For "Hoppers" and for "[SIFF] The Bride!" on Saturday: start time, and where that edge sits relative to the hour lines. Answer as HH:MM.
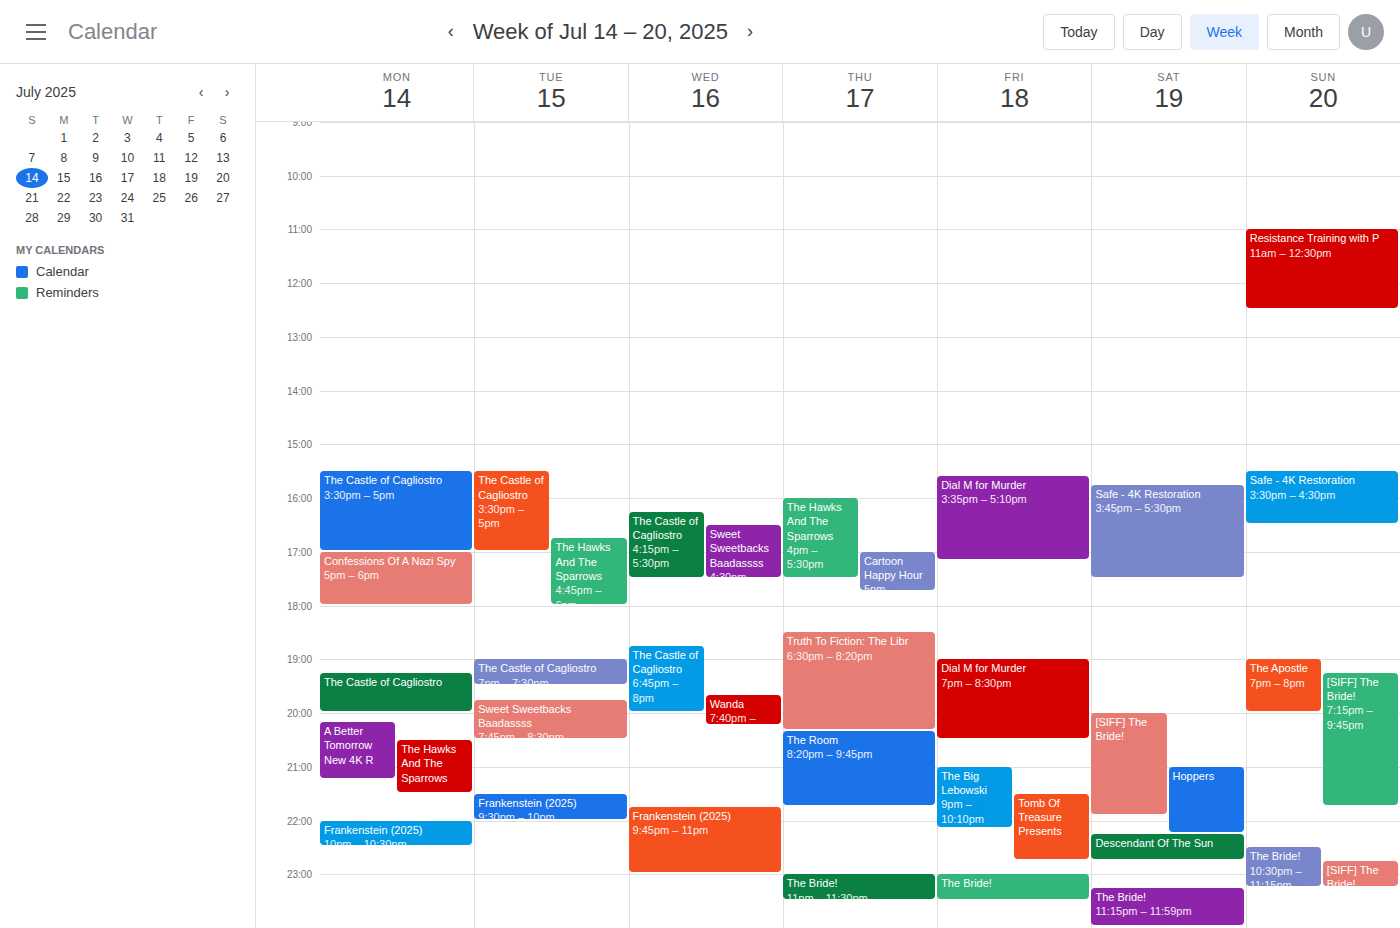
"Hoppers": 21:00, exactly on the 21:00 line. "[SIFF] The Bride!": 20:00, exactly on the 20:00 line.